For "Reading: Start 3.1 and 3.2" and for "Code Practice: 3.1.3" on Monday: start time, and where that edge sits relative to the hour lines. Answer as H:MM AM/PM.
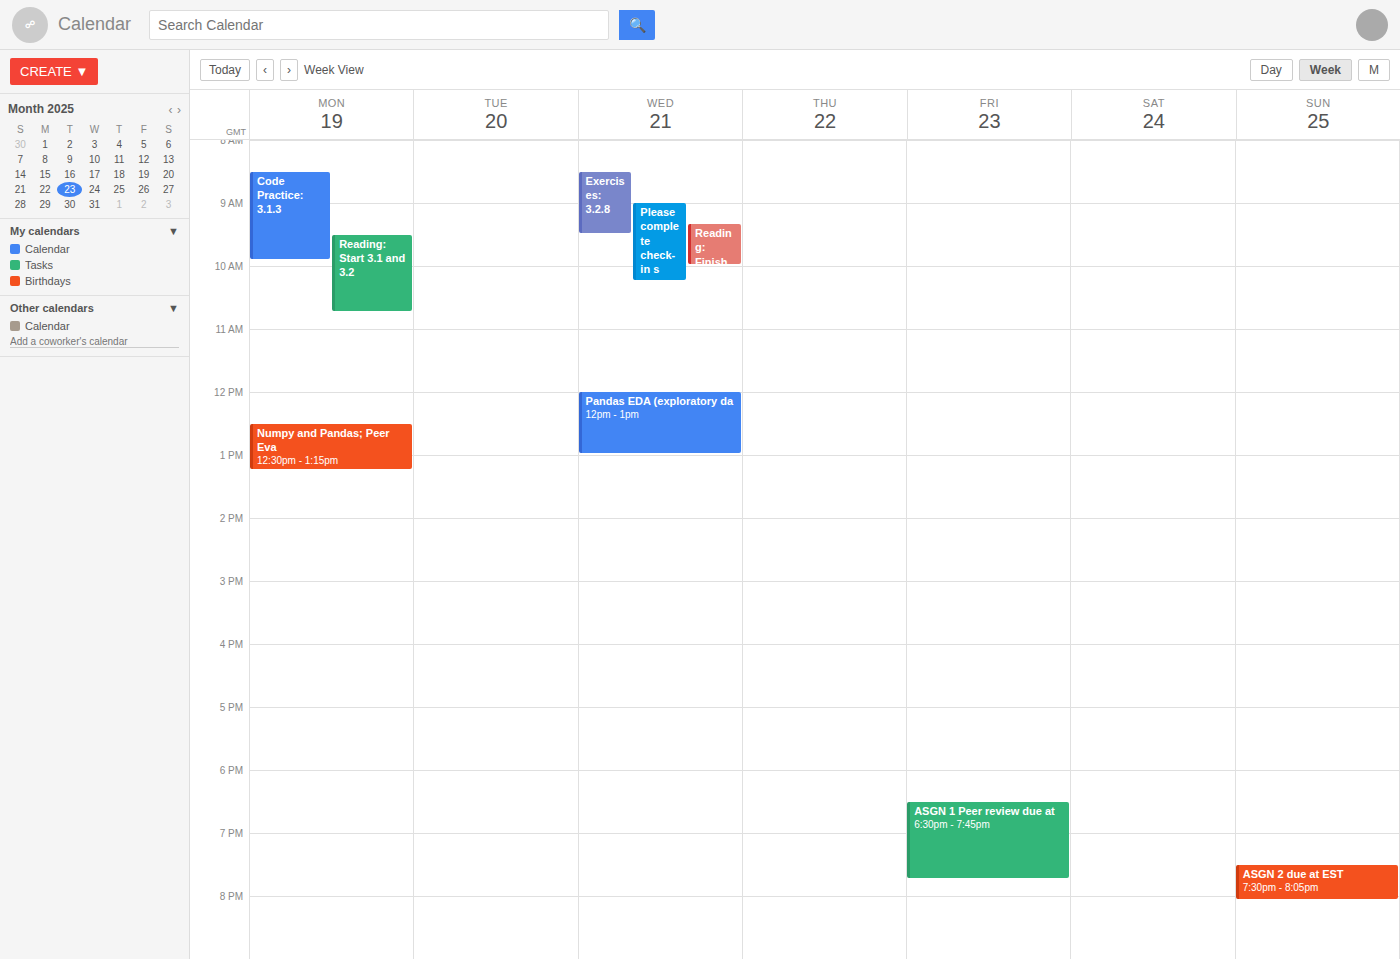
"Reading: Start 3.1 and 3.2": 9:30 AM, halfway between the 9 AM and 10 AM lines. "Code Practice: 3.1.3": 8:30 AM, halfway between the 8 AM and 9 AM lines.